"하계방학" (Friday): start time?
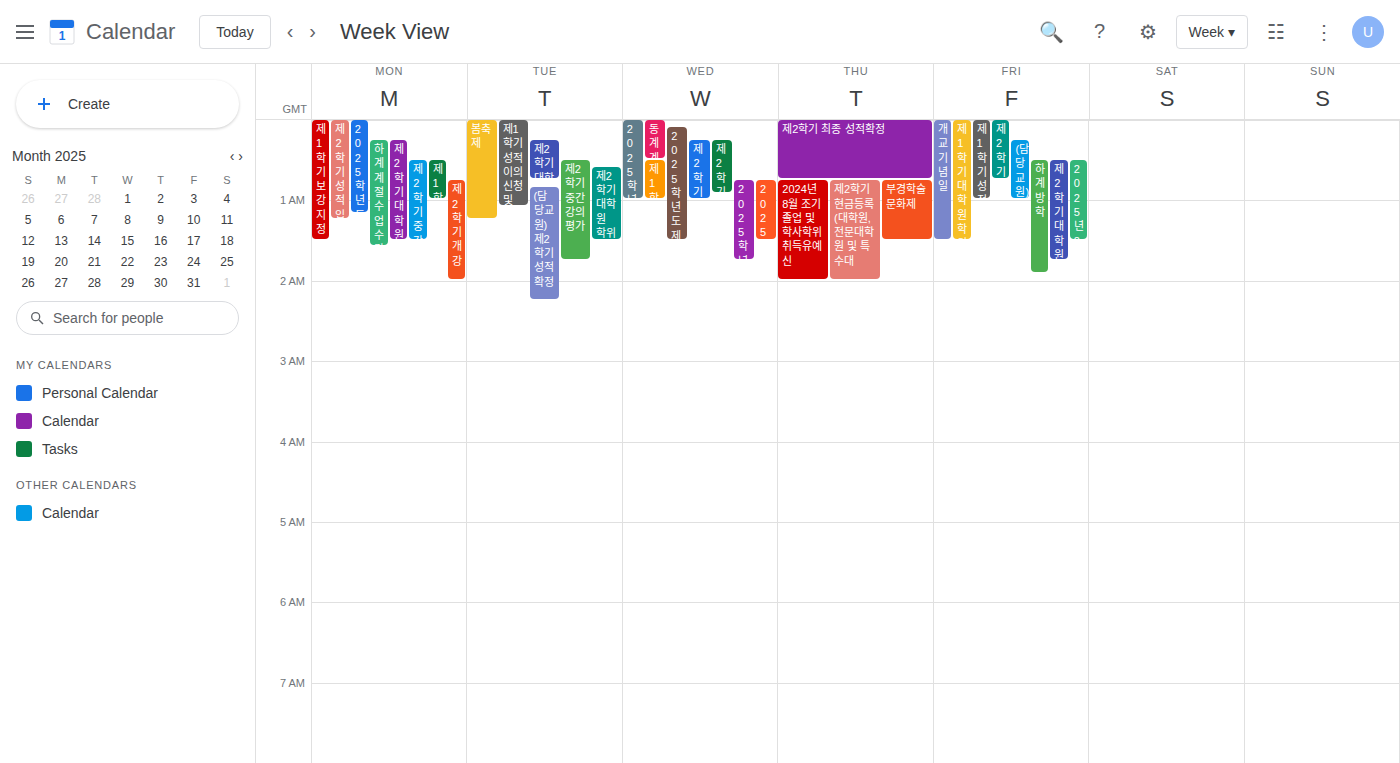
00:30